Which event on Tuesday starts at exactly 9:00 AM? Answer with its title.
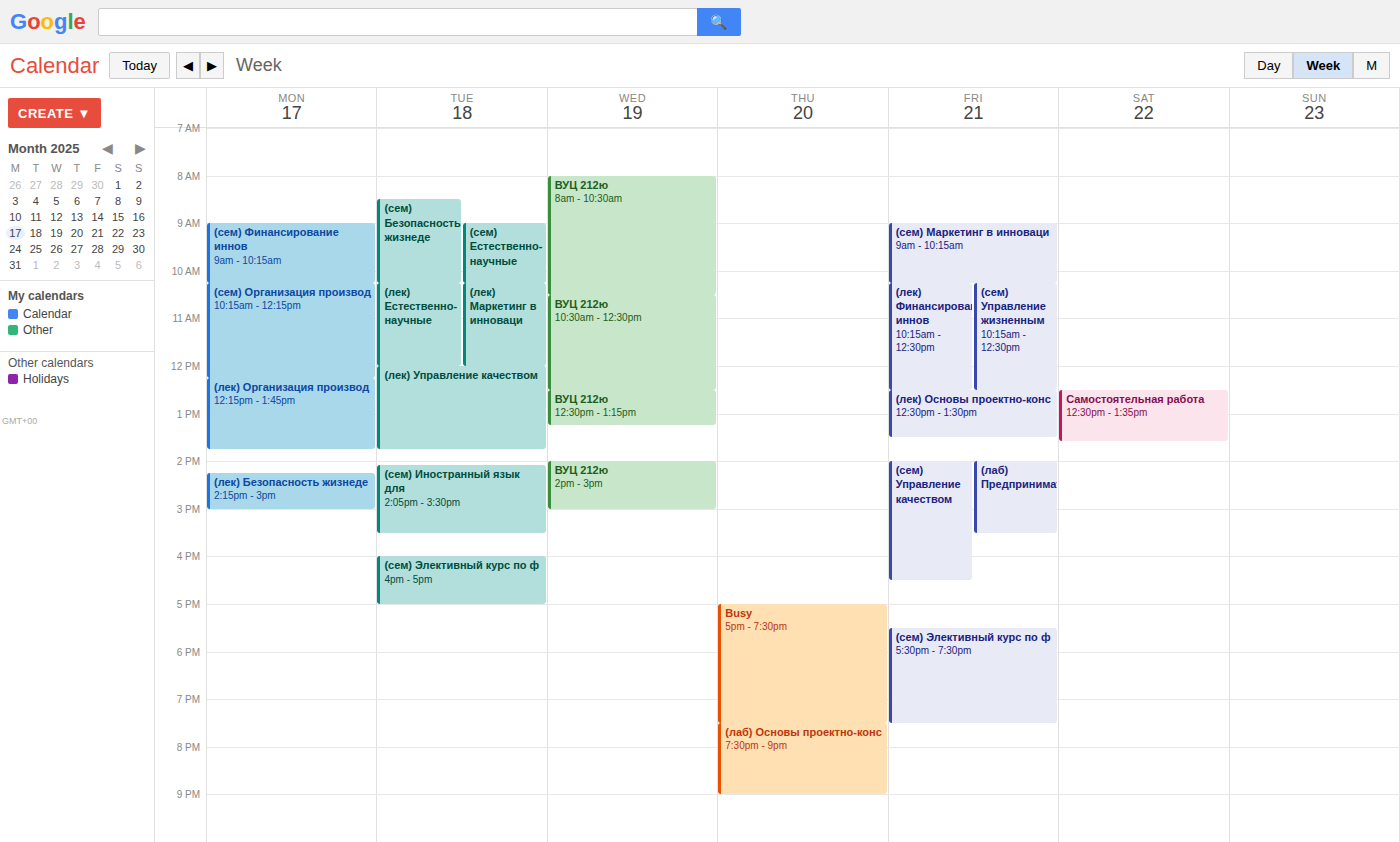
"(сем) Естественно-научные"